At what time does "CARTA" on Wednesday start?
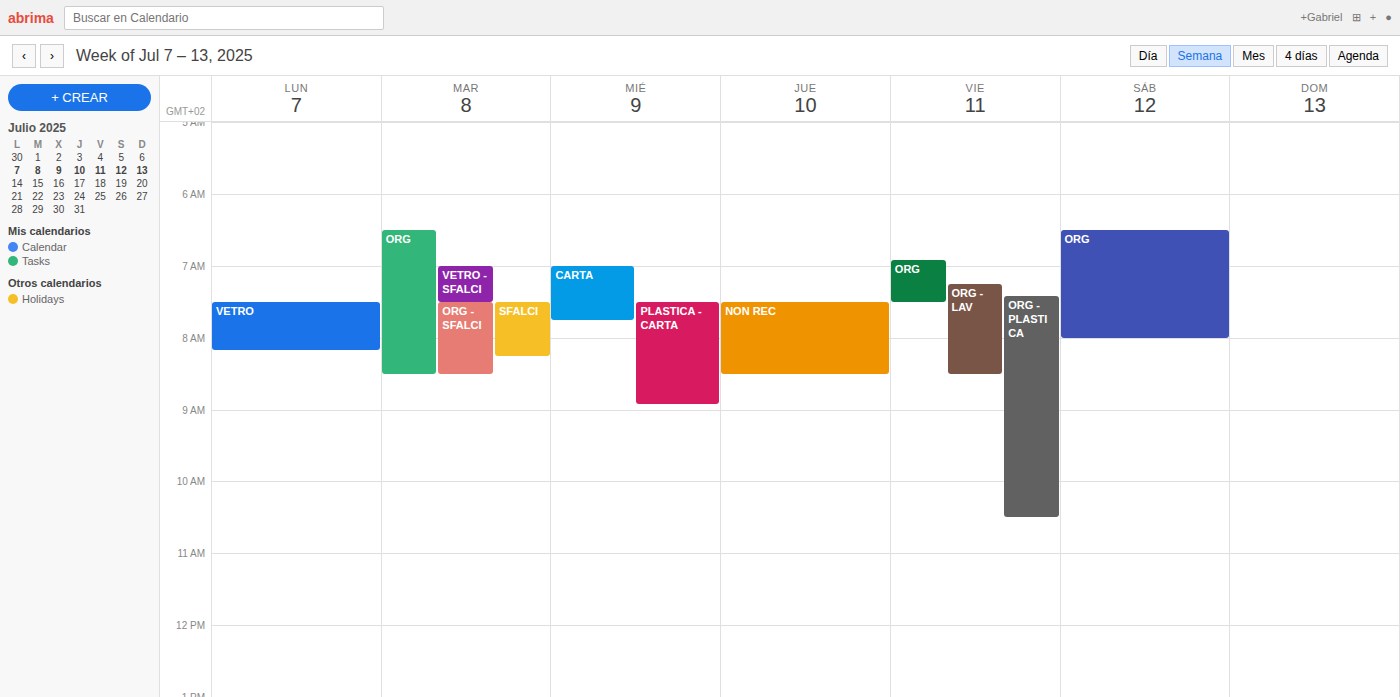
7:00 AM